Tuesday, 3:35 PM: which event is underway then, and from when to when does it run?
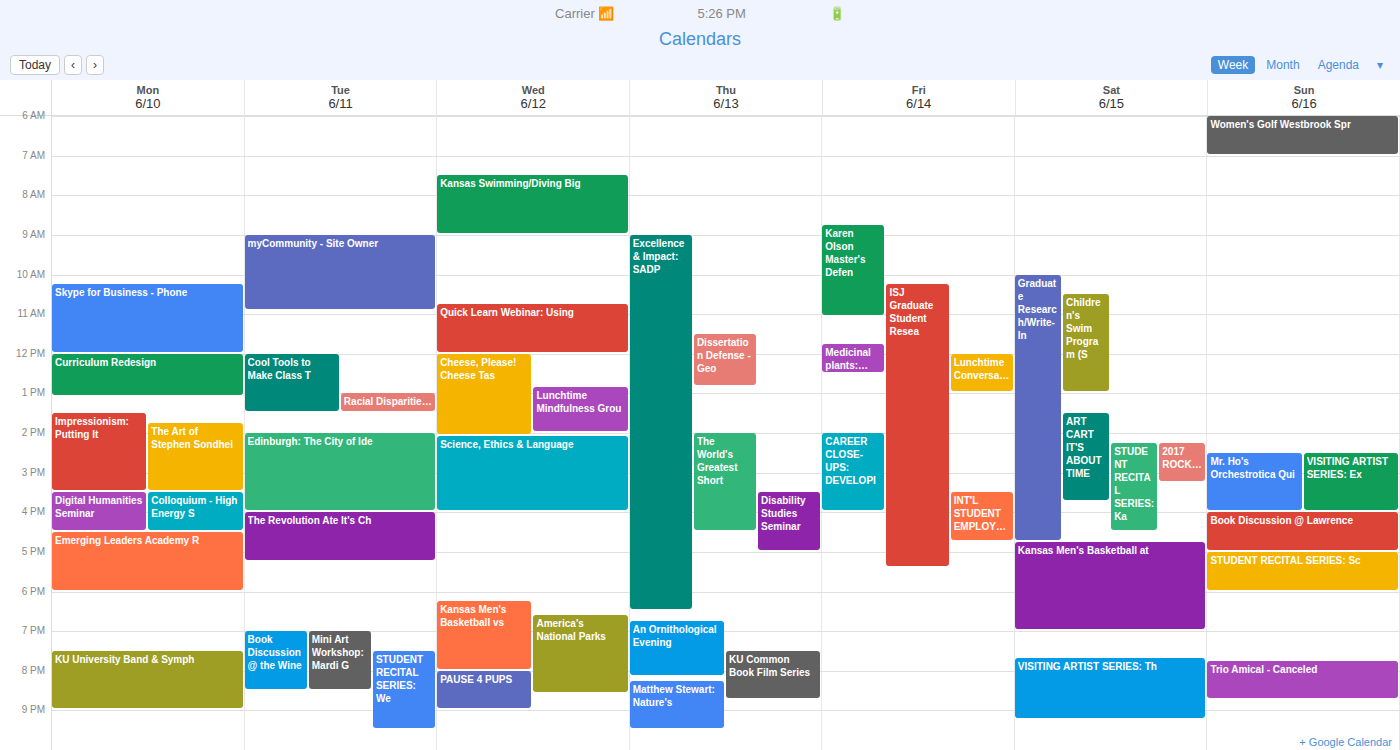
"Edinburgh: The City of Ide", 2:00 PM to 4:00 PM